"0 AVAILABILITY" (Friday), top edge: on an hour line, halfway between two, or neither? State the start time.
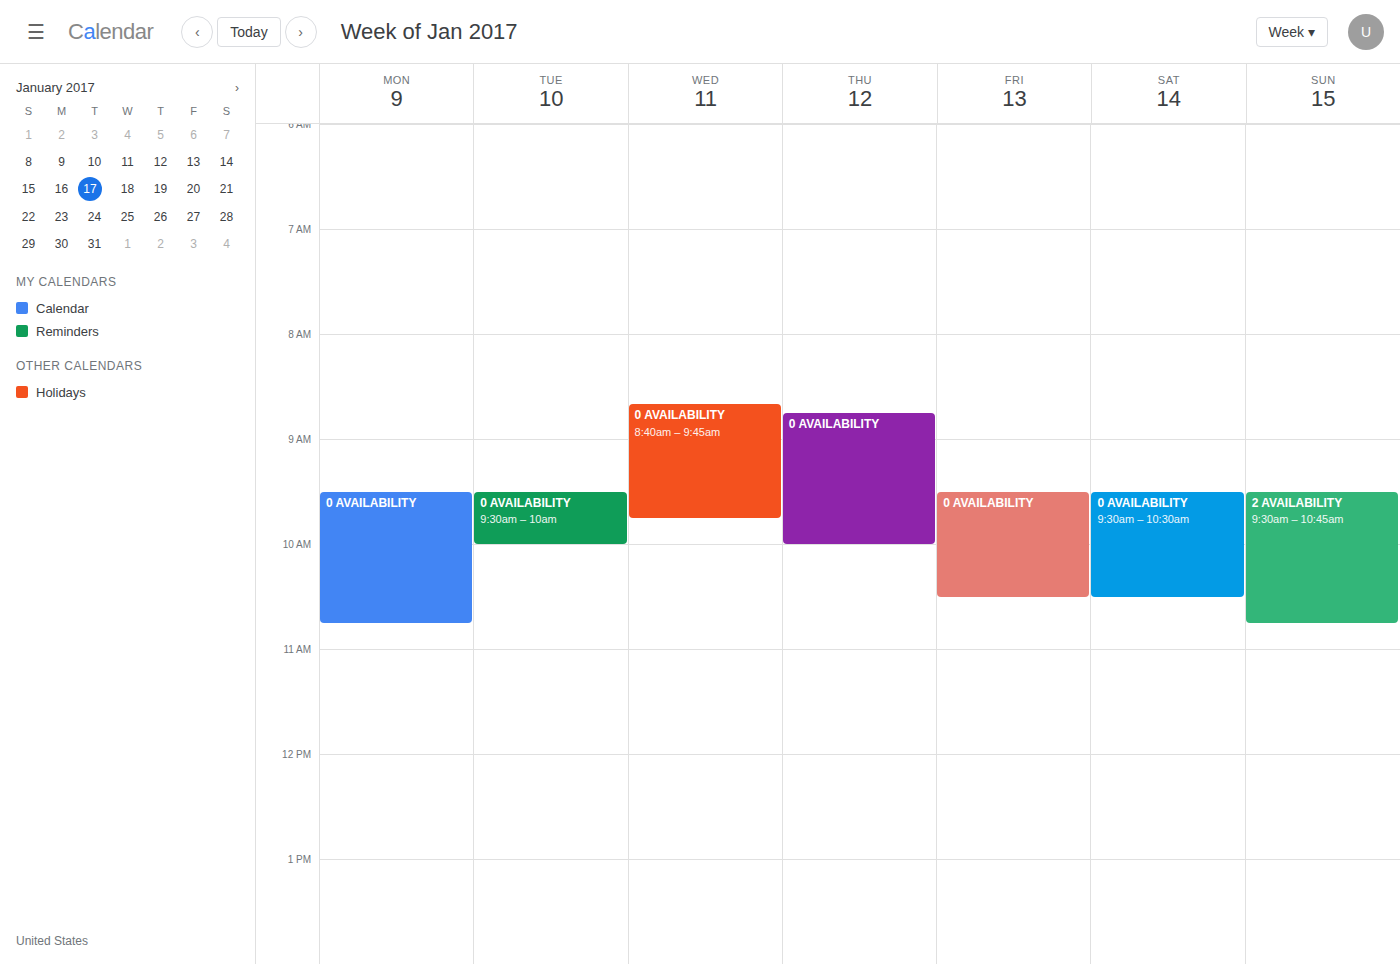
9:30 AM -- halfway between the 9 AM and 10 AM lines.